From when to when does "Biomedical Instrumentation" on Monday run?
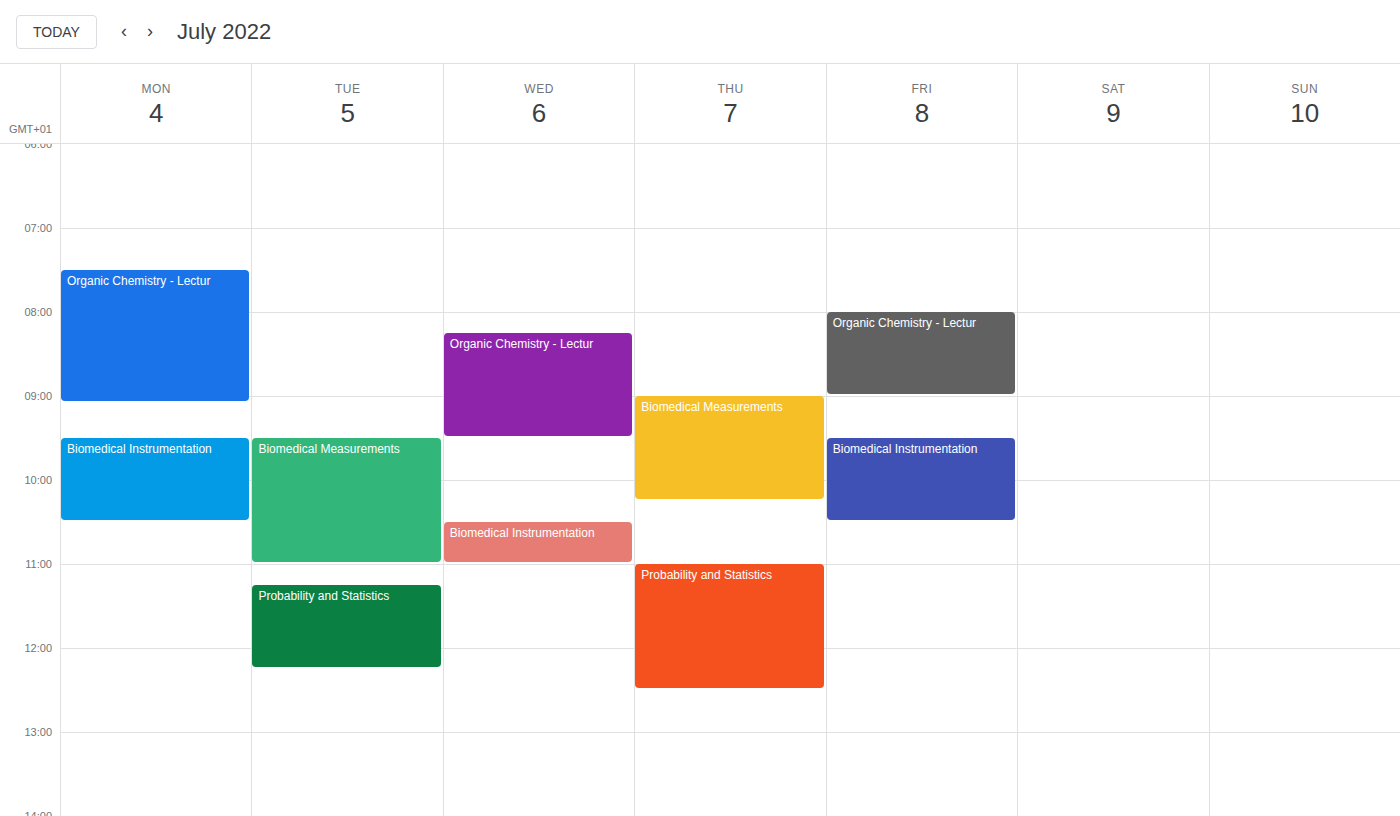
9:30 AM to 10:30 AM